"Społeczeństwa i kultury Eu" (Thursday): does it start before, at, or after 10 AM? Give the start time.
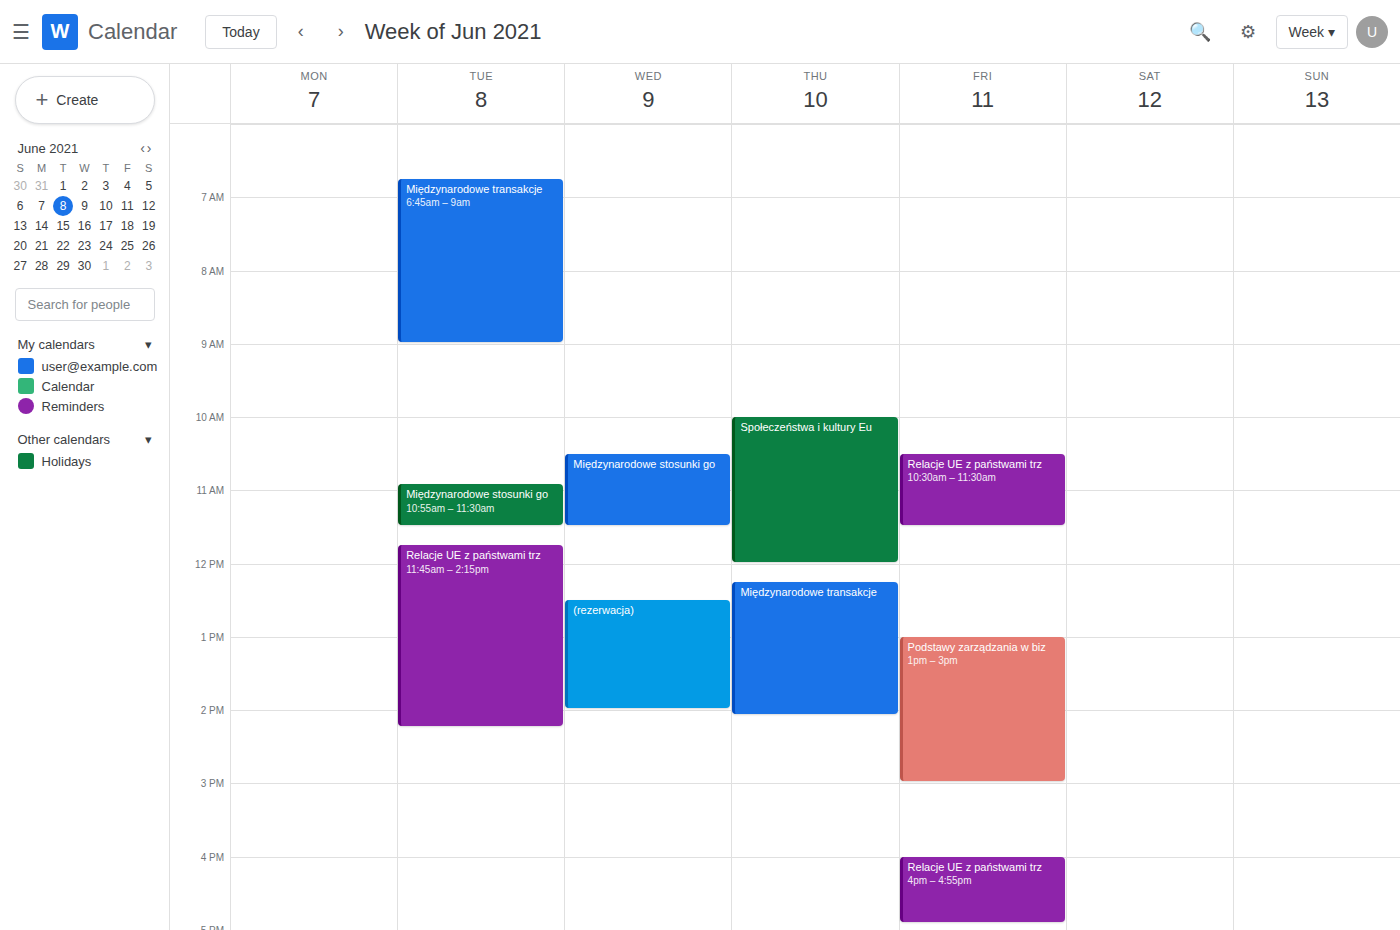
10:00 AM -- exactly at 10 AM, on the 10 AM line.